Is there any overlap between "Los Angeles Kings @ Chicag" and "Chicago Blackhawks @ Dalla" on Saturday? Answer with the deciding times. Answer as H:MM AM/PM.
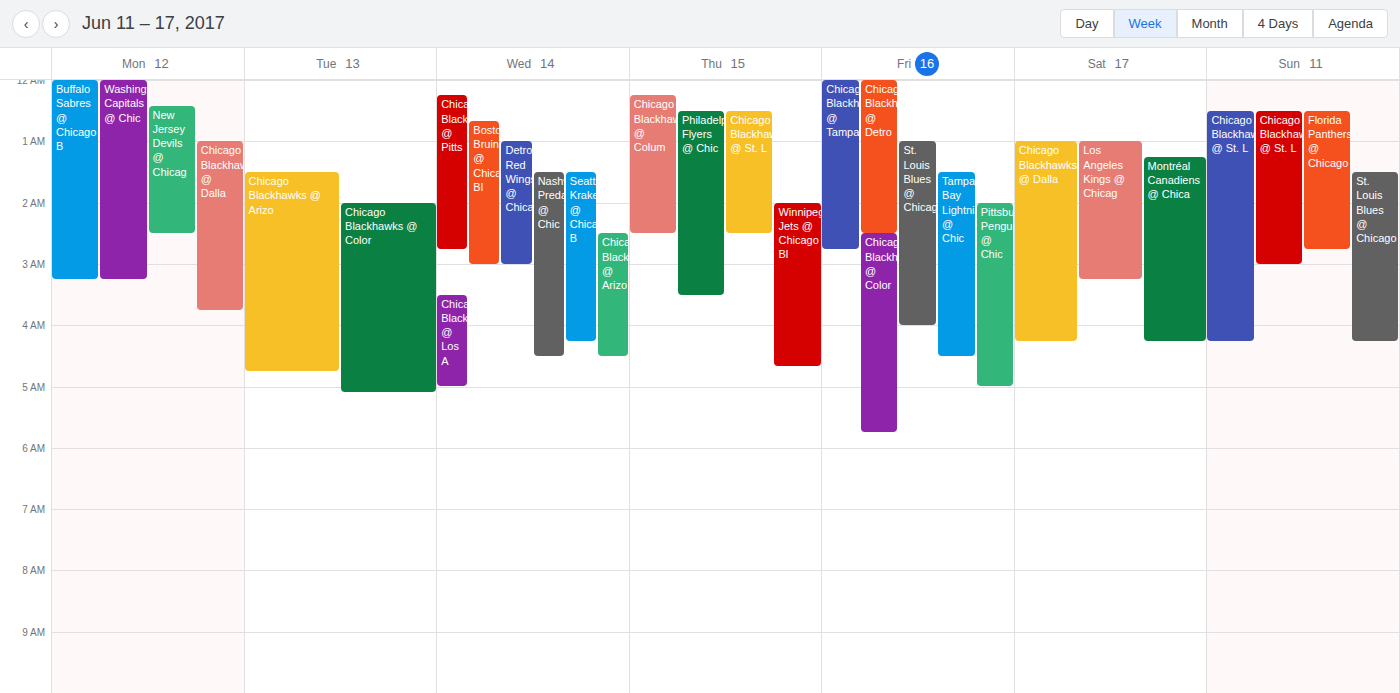
"Los Angeles Kings @ Chicag" runs 1:00 AM to 3:15 AM, inside "Chicago Blackhawks @ Dalla" -- they overlap.